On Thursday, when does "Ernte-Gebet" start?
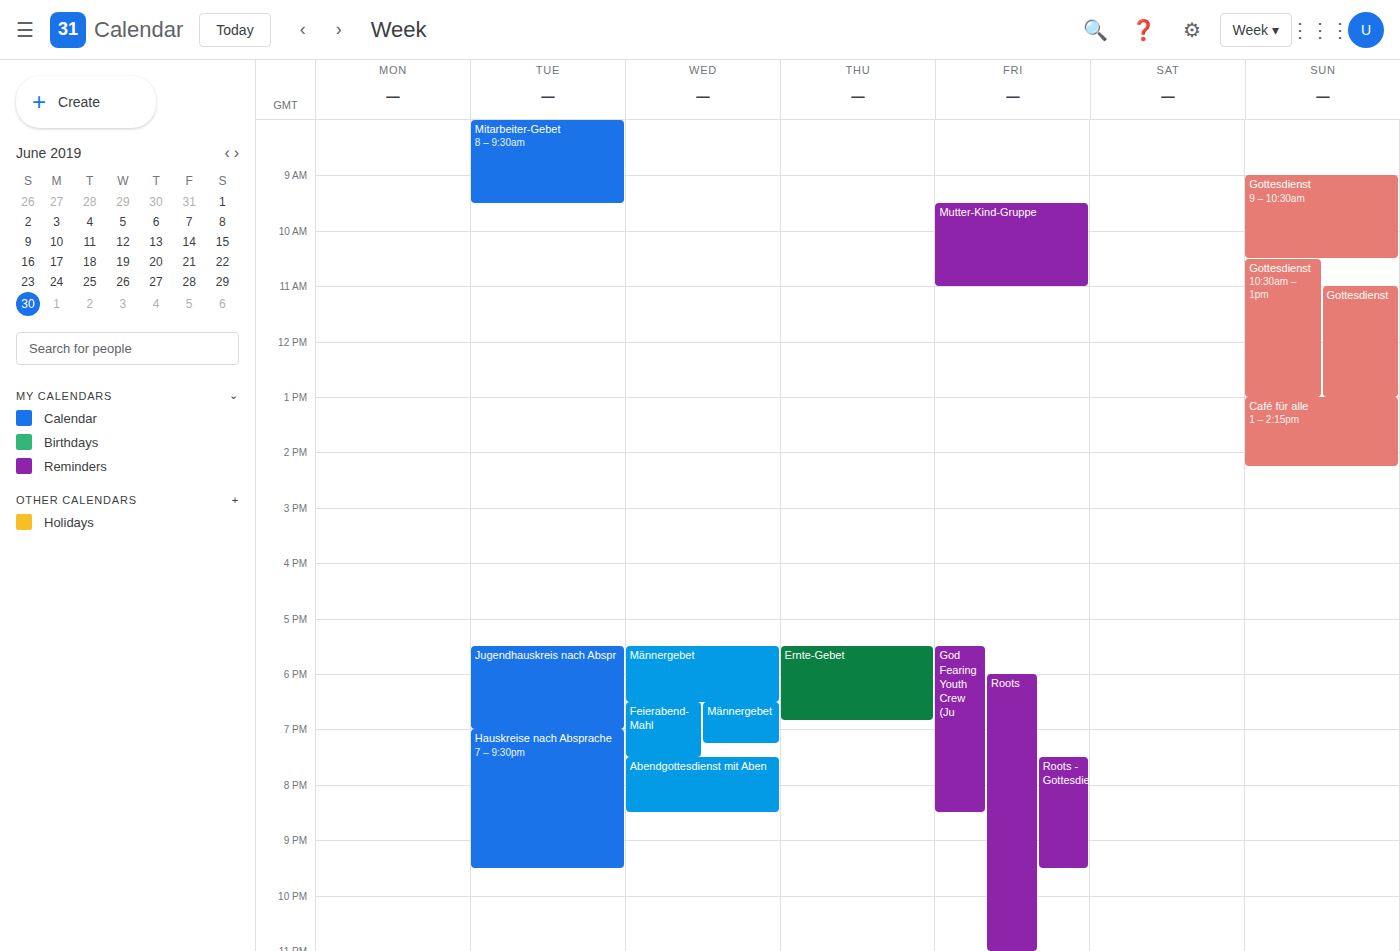
5:30 PM